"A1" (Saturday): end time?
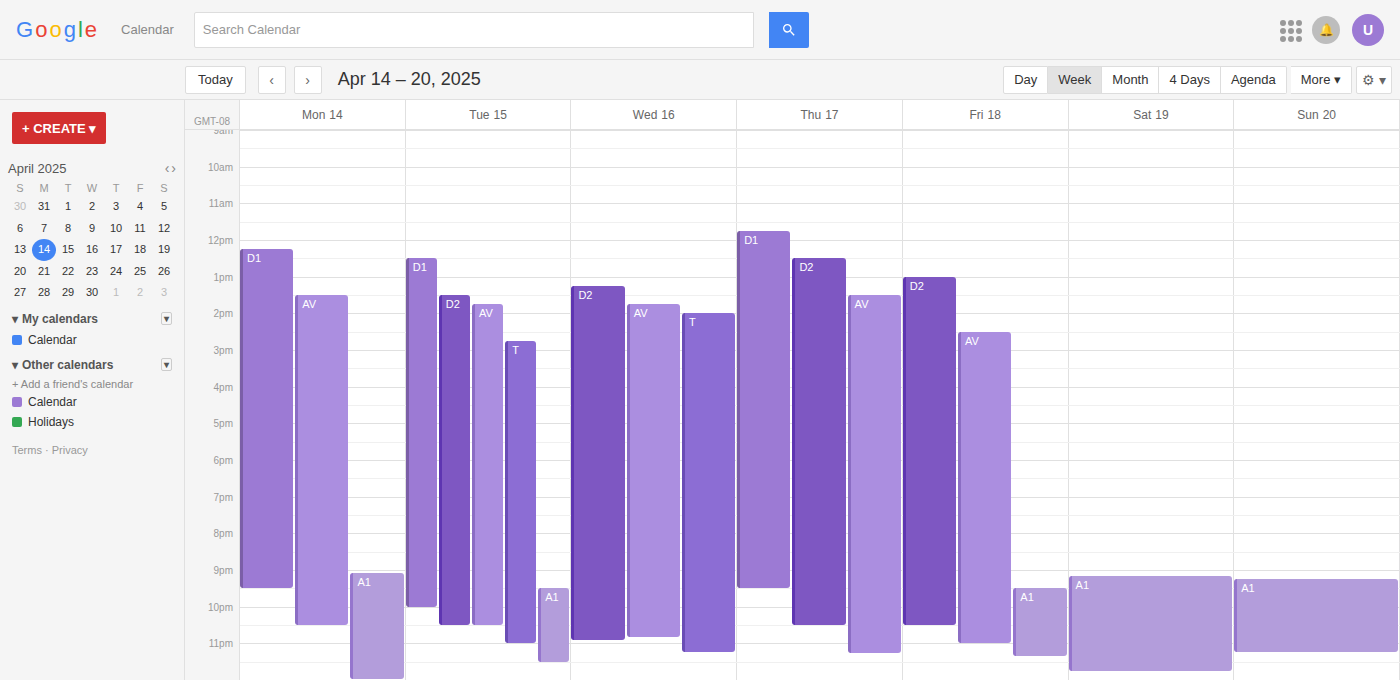
23:45